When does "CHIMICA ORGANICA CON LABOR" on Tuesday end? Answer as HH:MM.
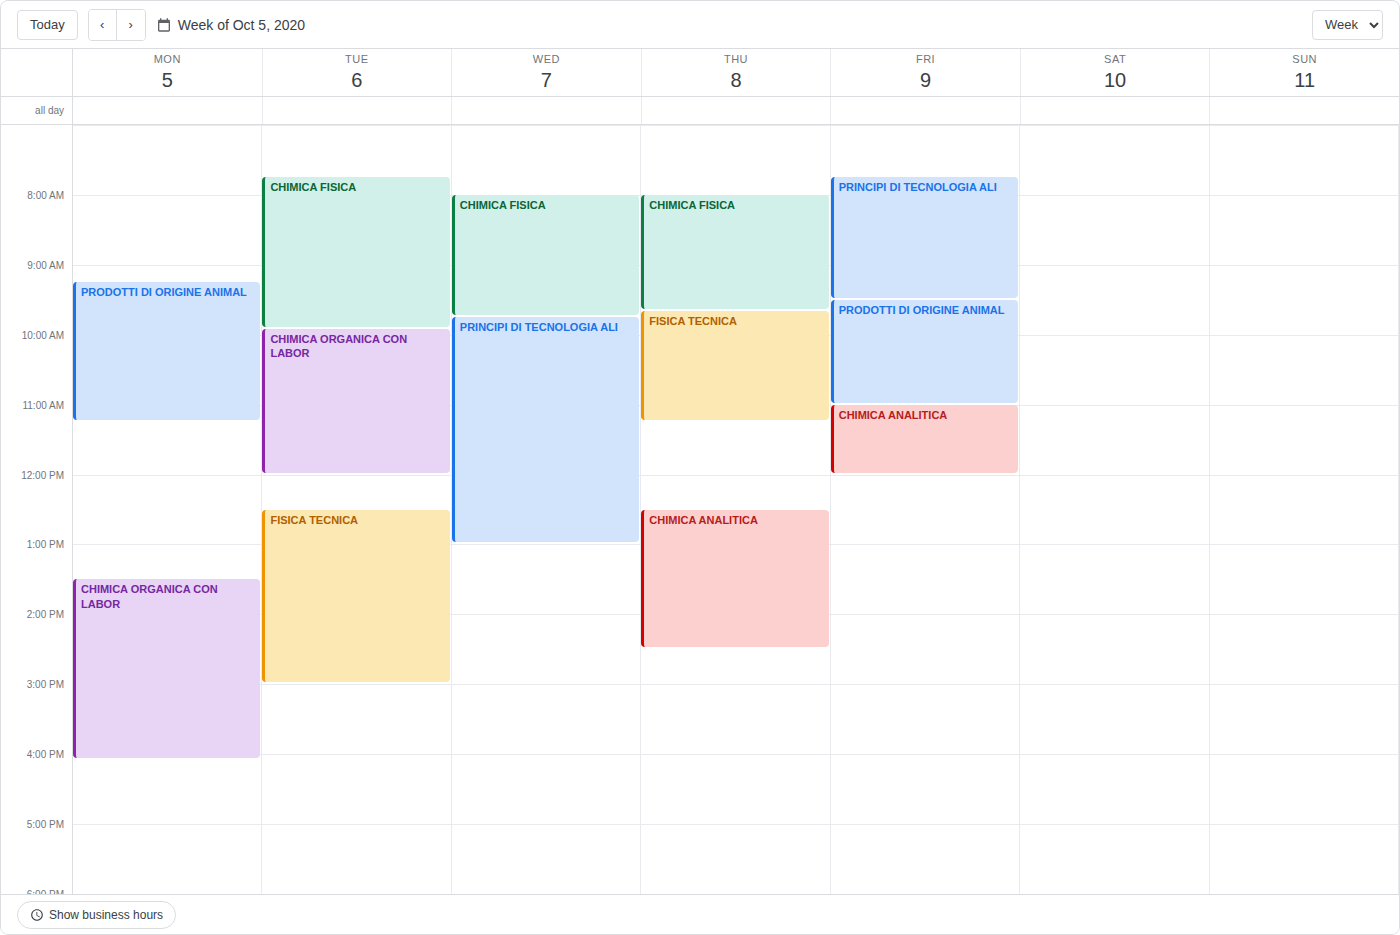
12:00